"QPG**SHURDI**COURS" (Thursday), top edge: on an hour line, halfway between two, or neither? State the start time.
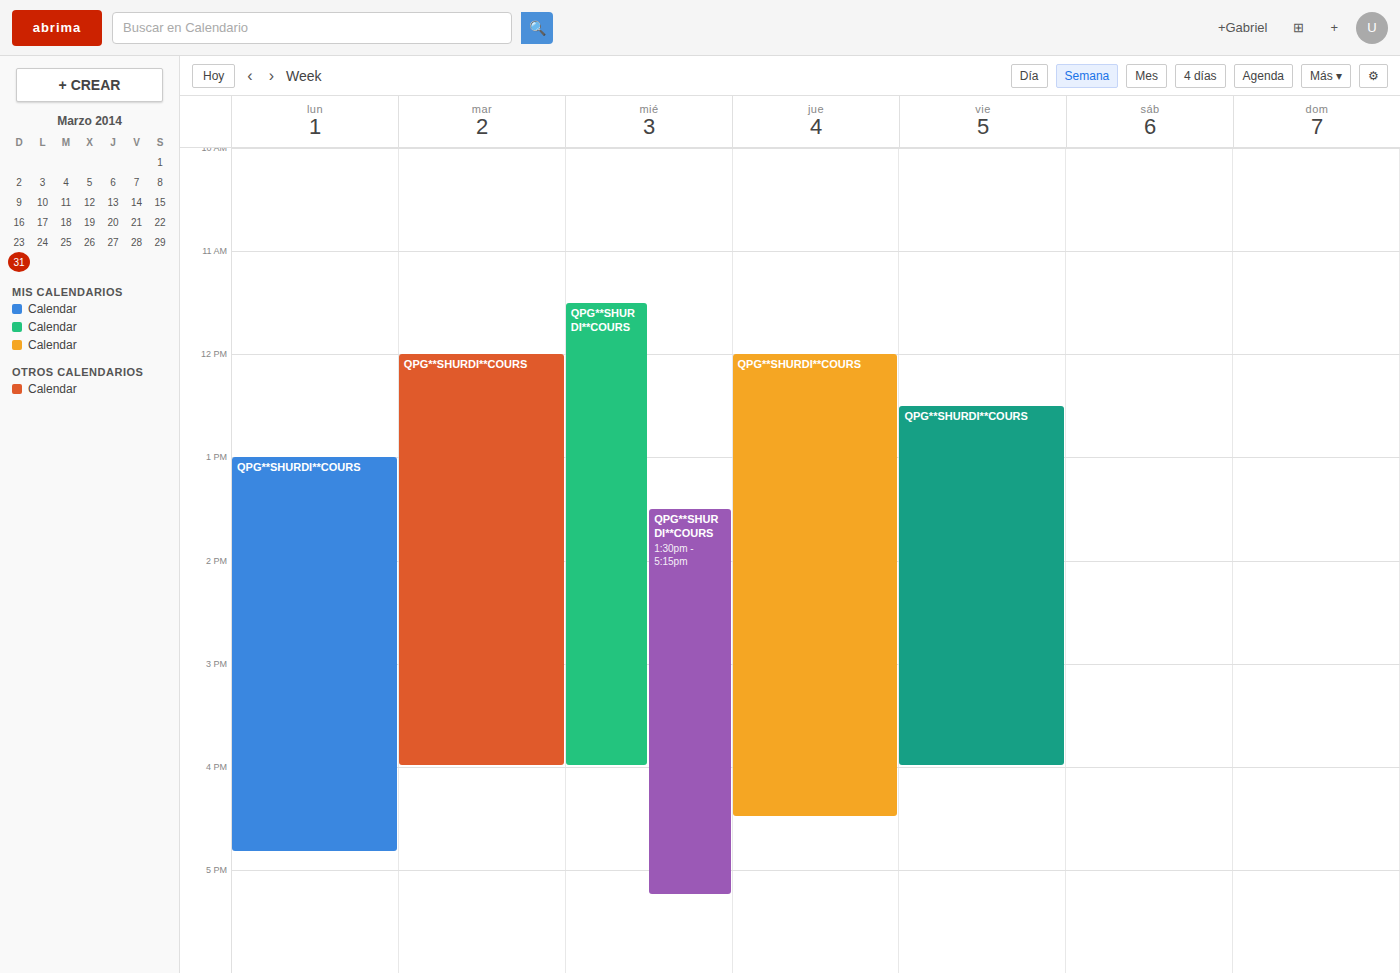
12:00 PM -- exactly on the 12 PM line.